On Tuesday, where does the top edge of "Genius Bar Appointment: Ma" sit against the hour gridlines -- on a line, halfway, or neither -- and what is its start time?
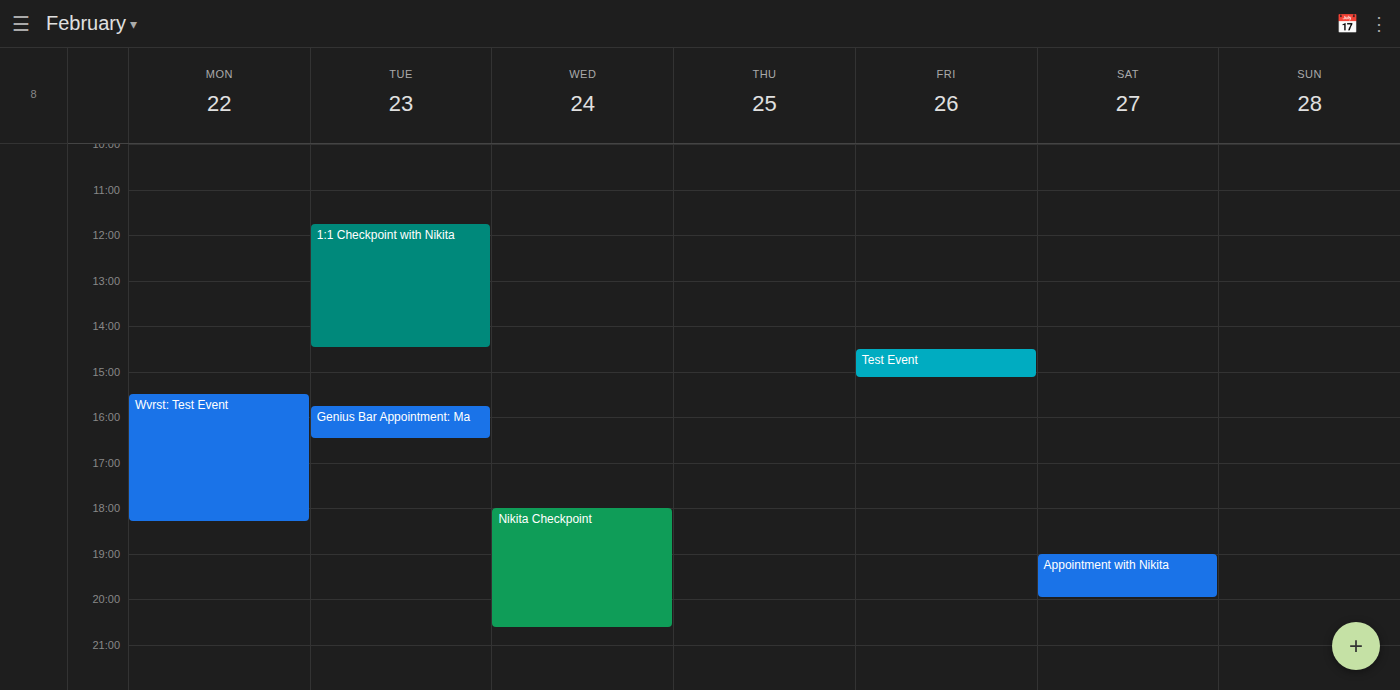
3:45 PM -- neither: three quarters of the way from the 3 PM line to the 4 PM line.